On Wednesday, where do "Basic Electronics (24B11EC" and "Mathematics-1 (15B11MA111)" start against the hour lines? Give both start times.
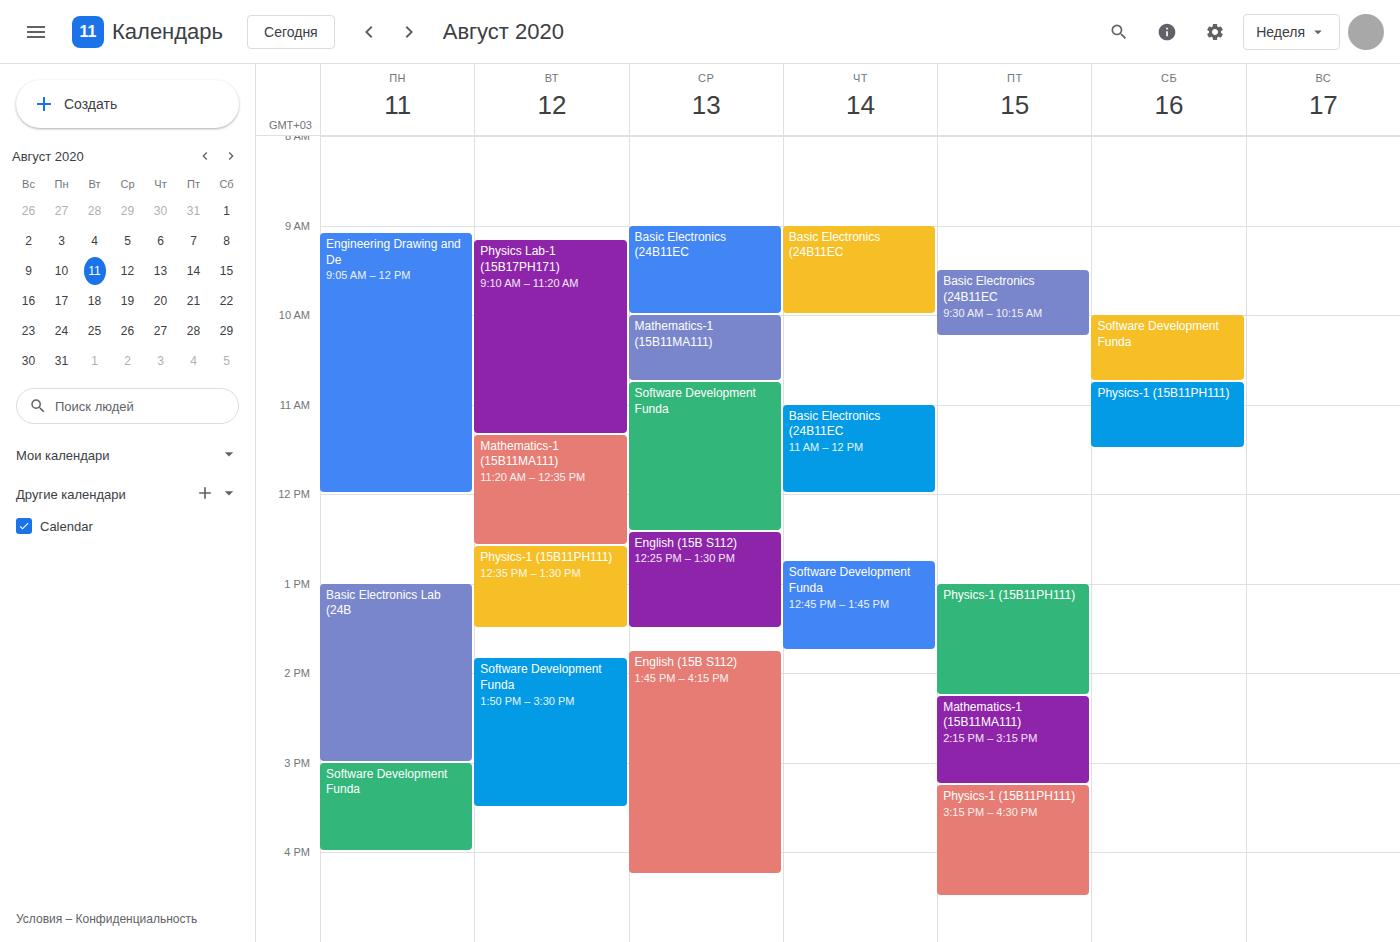
"Basic Electronics (24B11EC": 9:00 AM, exactly on the 9 AM line. "Mathematics-1 (15B11MA111)": 10:00 AM, exactly on the 10 AM line.